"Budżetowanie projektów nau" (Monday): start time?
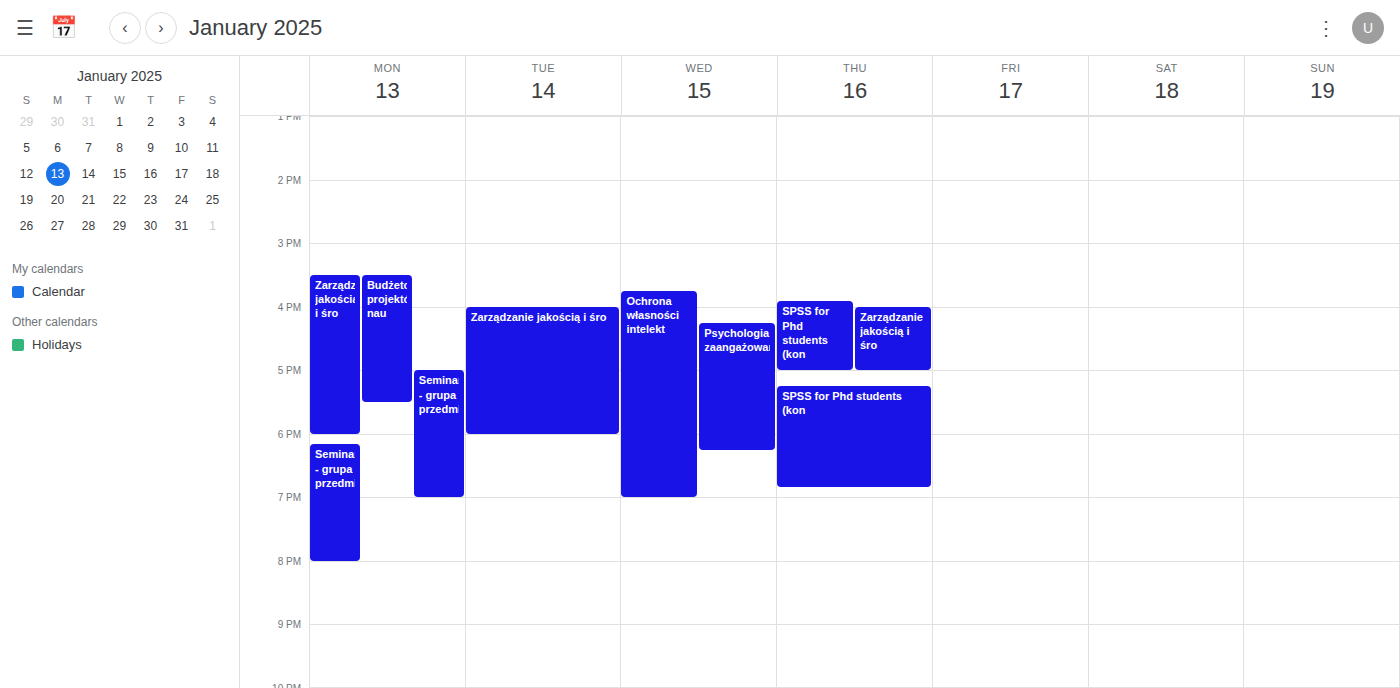
3:30 PM